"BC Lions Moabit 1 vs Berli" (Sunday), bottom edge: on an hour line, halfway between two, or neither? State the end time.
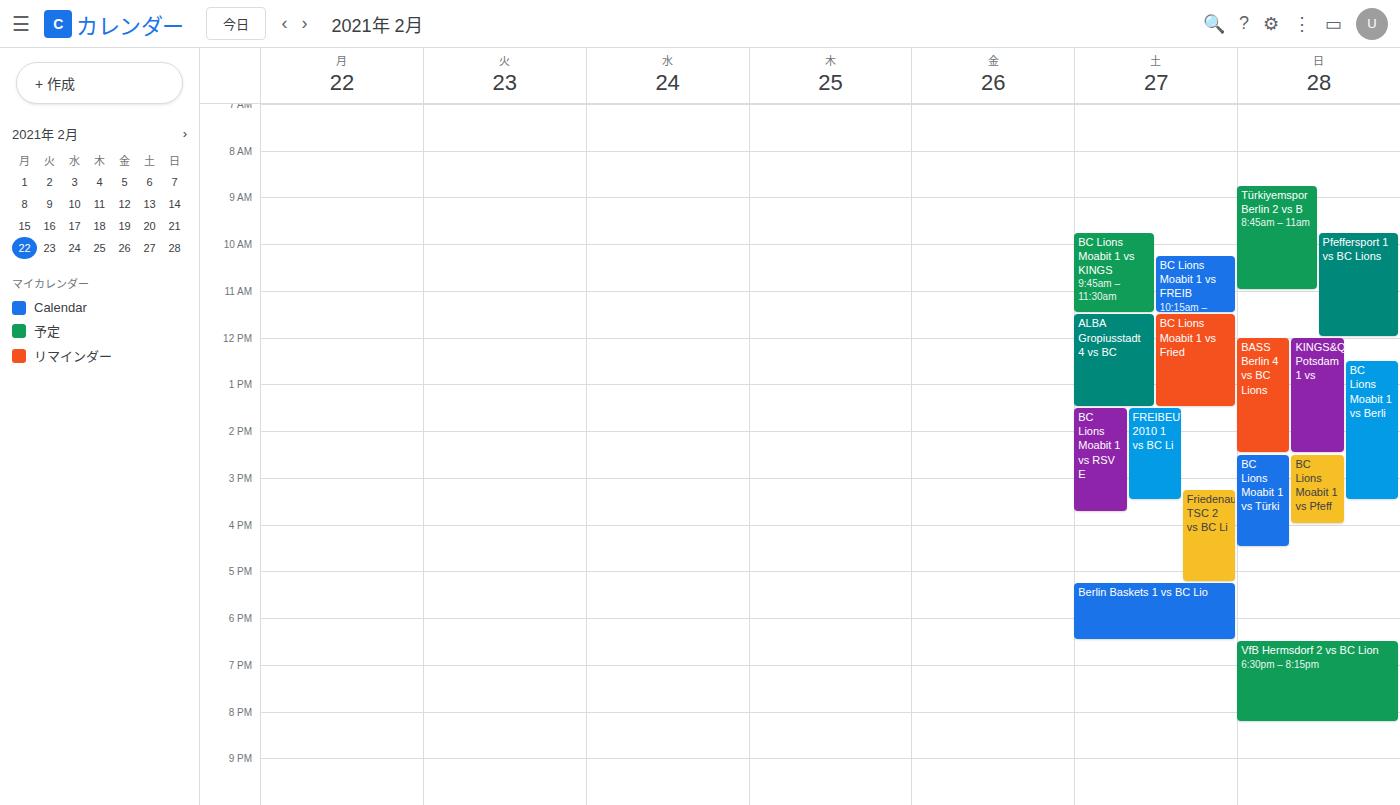
3:30 PM -- halfway between the 3 PM and 4 PM lines.